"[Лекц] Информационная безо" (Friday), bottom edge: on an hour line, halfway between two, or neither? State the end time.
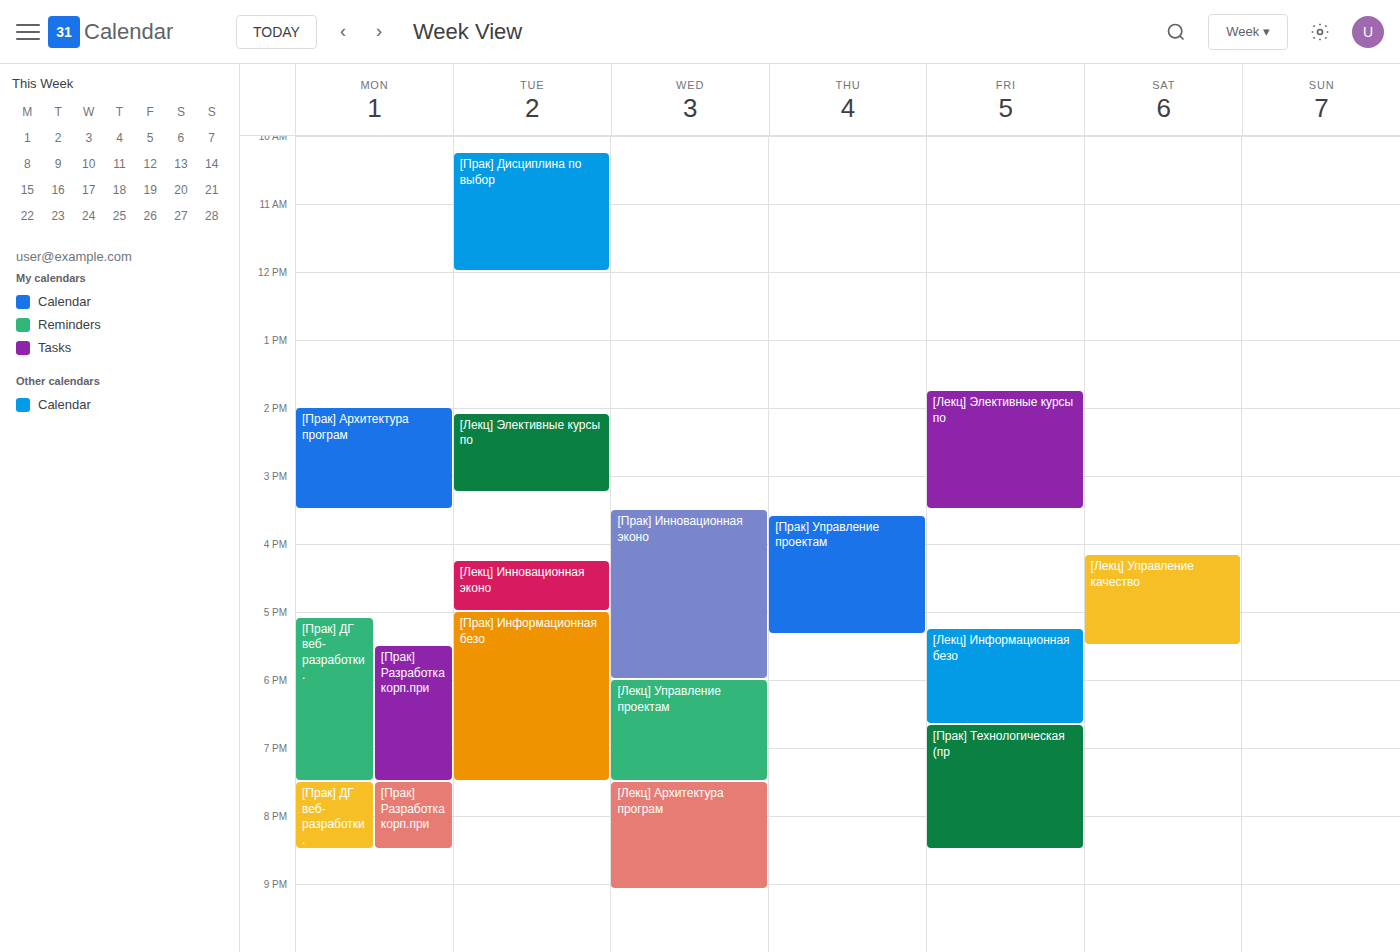
6:40 PM -- neither: 40 minutes below the 6 PM line and 20 minutes above the 7 PM line.